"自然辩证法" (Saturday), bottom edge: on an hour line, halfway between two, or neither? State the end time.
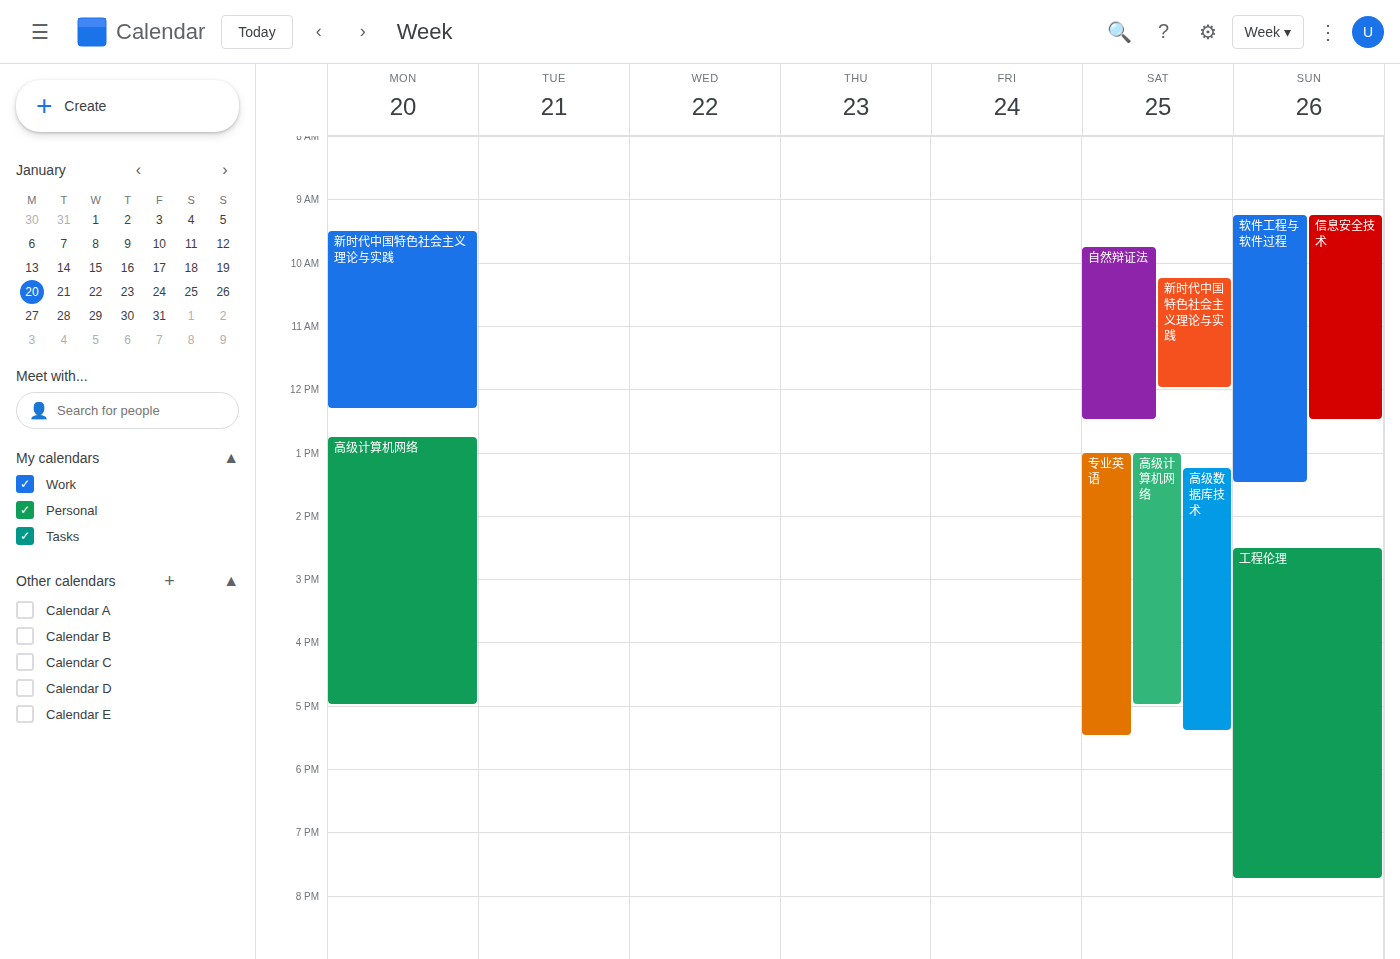
12:30 PM -- halfway between the 12 PM and 1 PM lines.